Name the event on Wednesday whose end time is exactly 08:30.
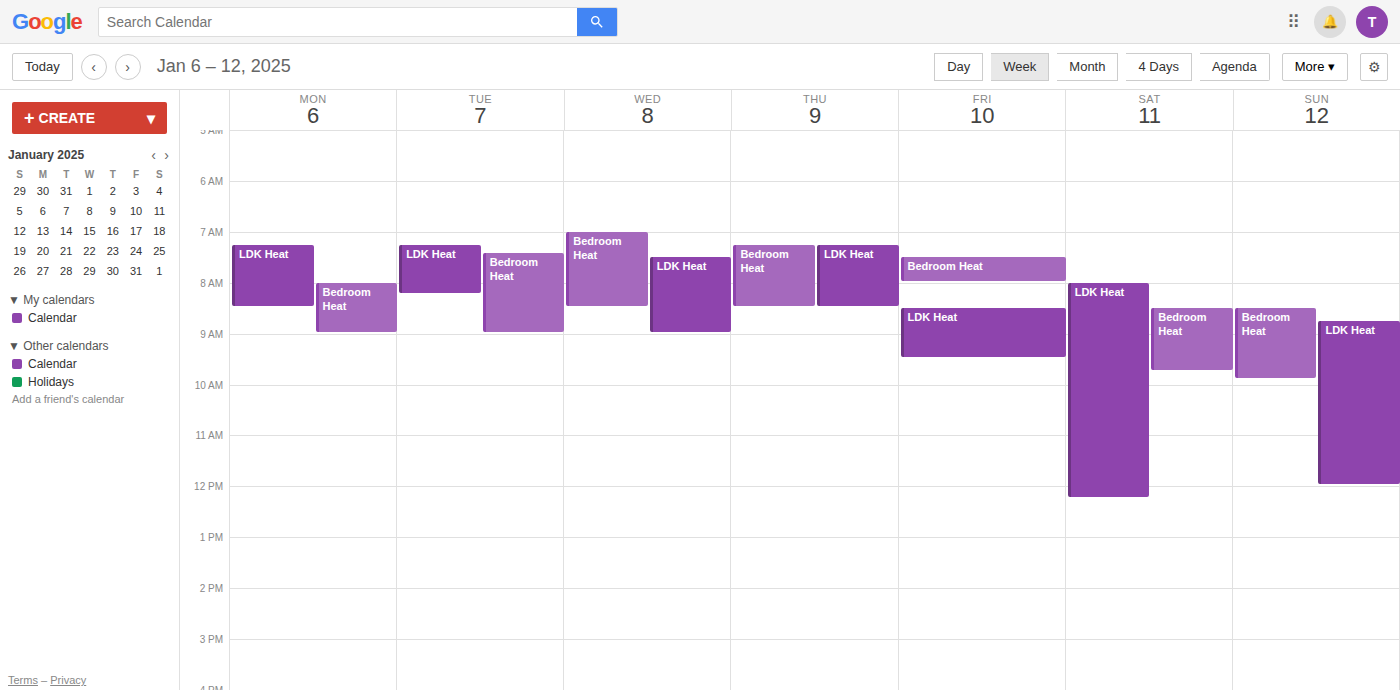
"Bedroom Heat"